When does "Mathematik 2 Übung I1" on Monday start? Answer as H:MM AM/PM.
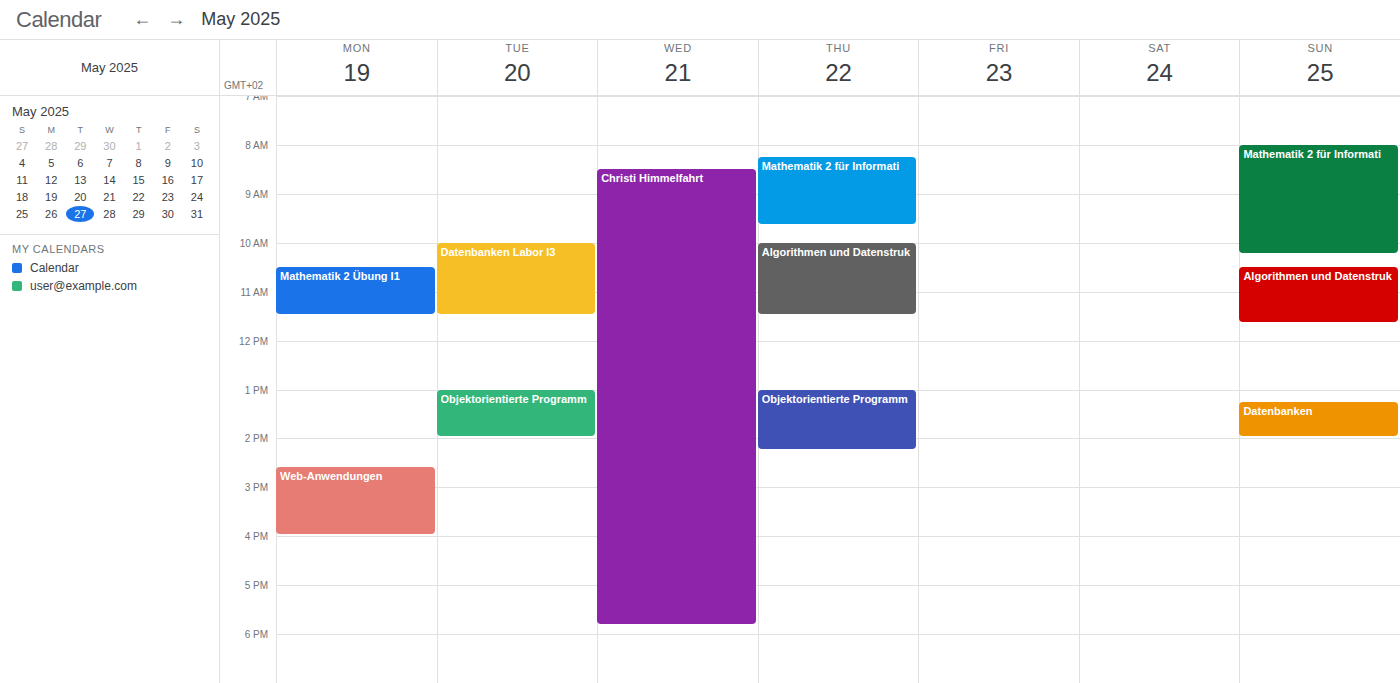
10:30 AM